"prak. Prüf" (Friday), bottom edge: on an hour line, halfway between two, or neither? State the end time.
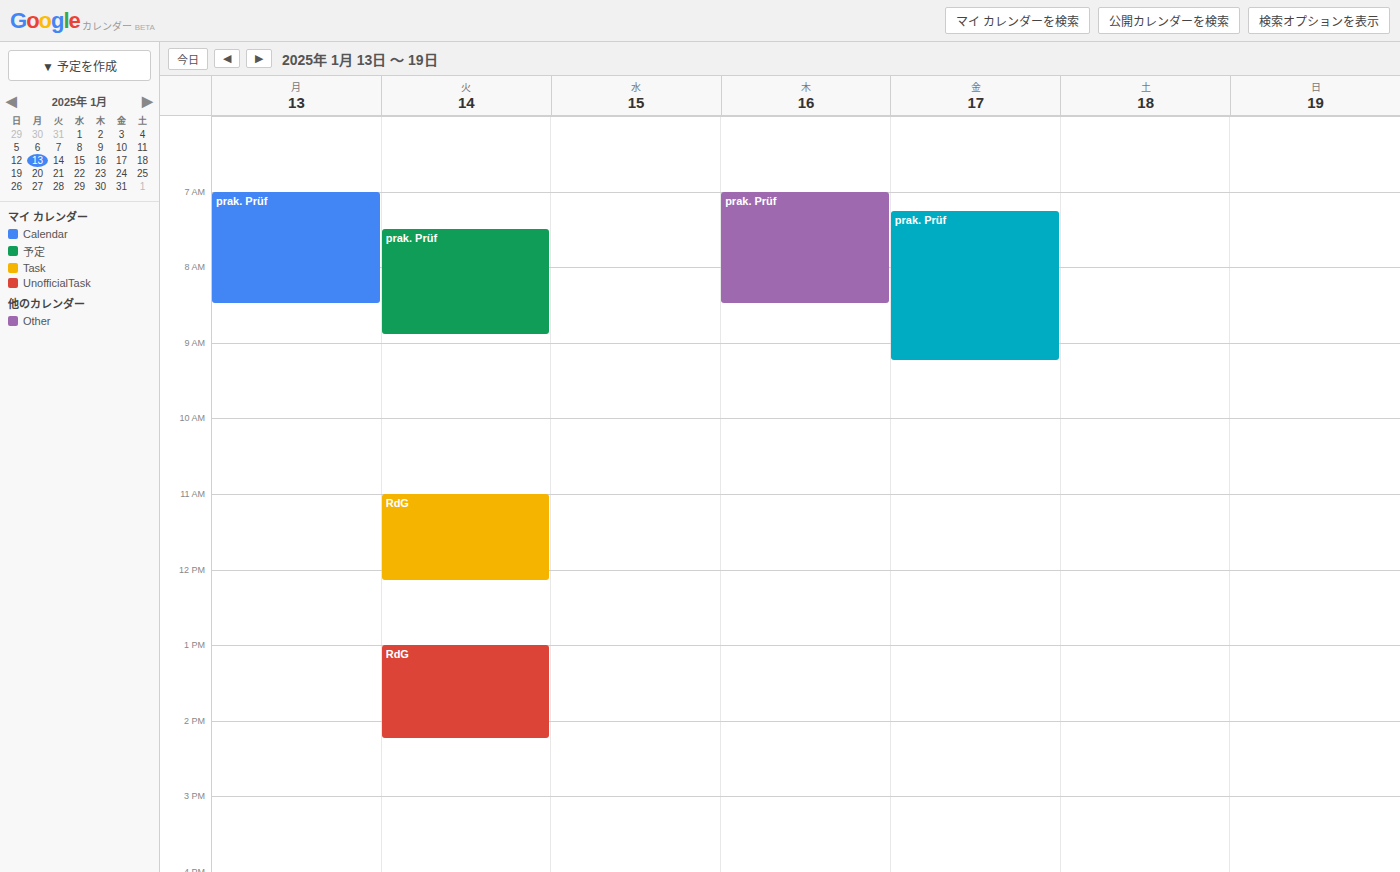
9:15 AM -- neither: a quarter of the way from the 9 AM line to the 10 AM line.